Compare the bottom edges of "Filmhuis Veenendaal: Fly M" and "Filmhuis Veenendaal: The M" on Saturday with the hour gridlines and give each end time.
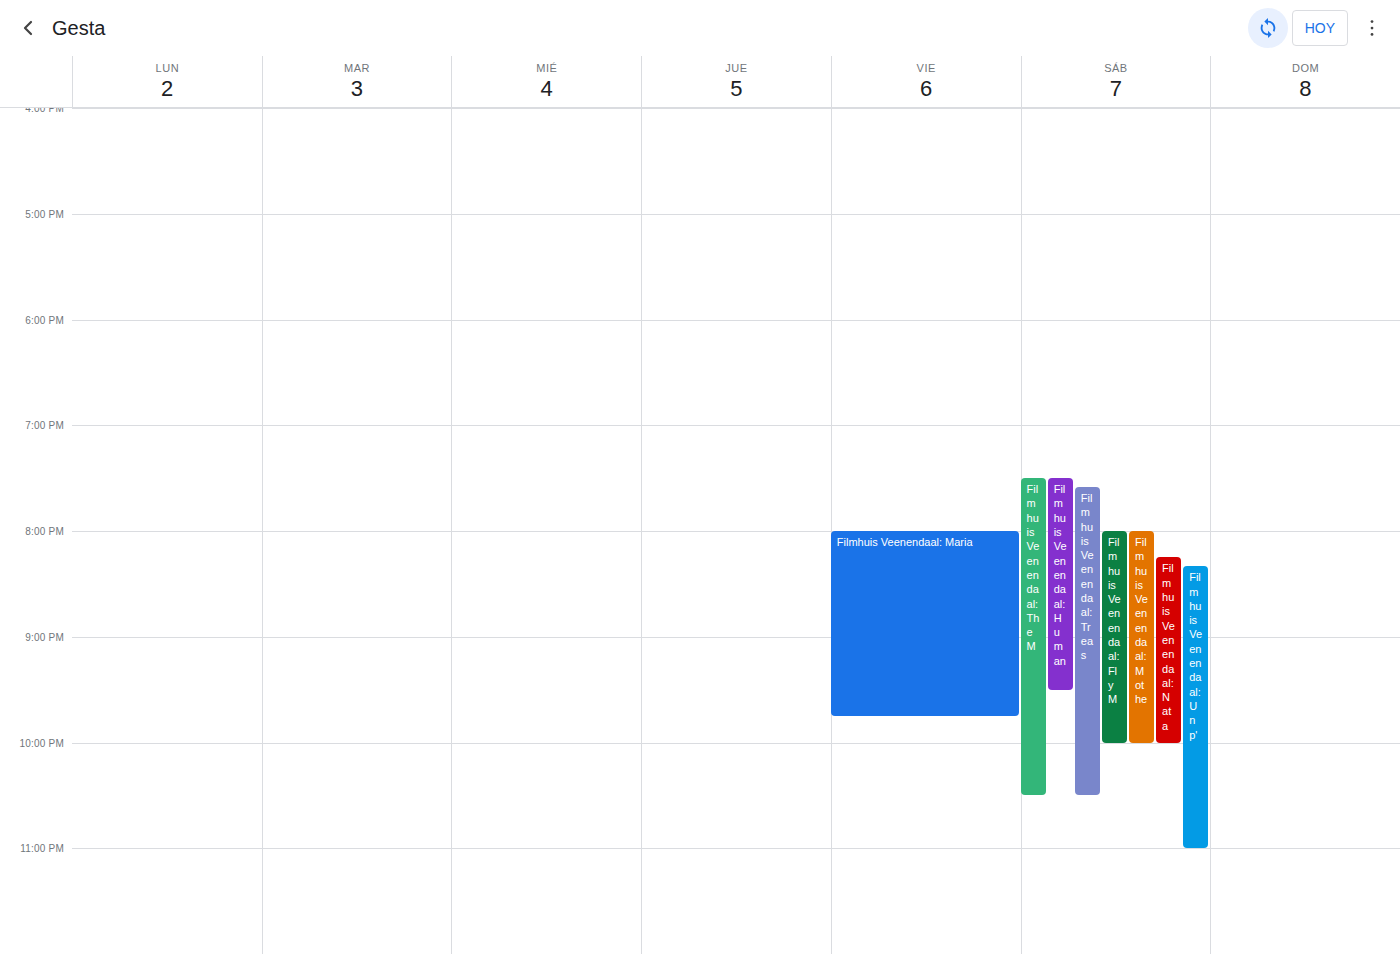
"Filmhuis Veenendaal: Fly M": 10:00 PM, exactly on the 10 PM line. "Filmhuis Veenendaal: The M": 10:30 PM, halfway between the 10 PM and 11 PM lines.